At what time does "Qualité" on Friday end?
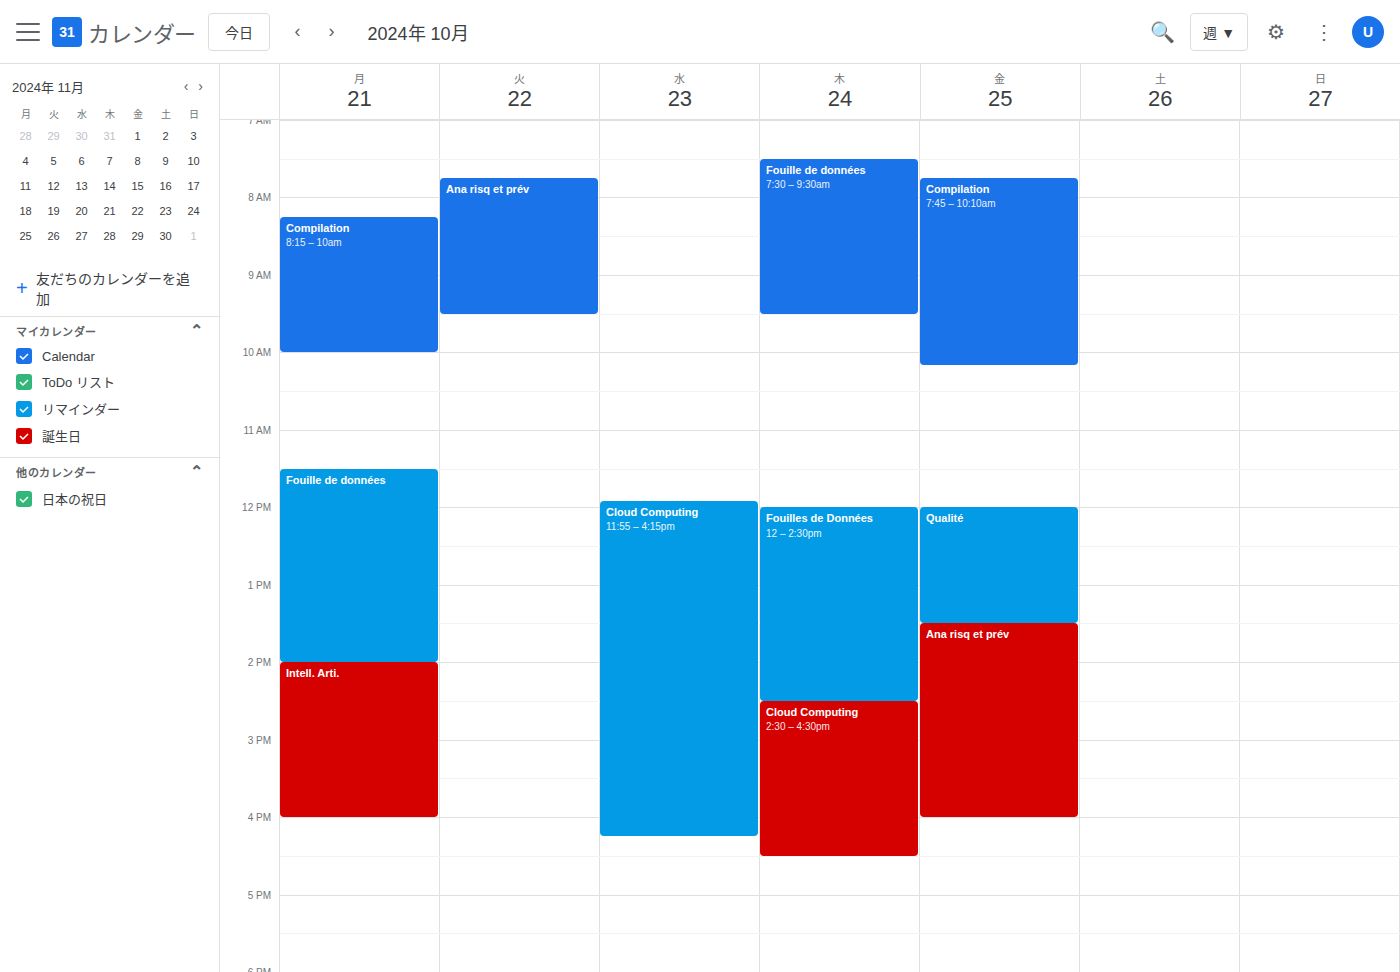
1:30 PM